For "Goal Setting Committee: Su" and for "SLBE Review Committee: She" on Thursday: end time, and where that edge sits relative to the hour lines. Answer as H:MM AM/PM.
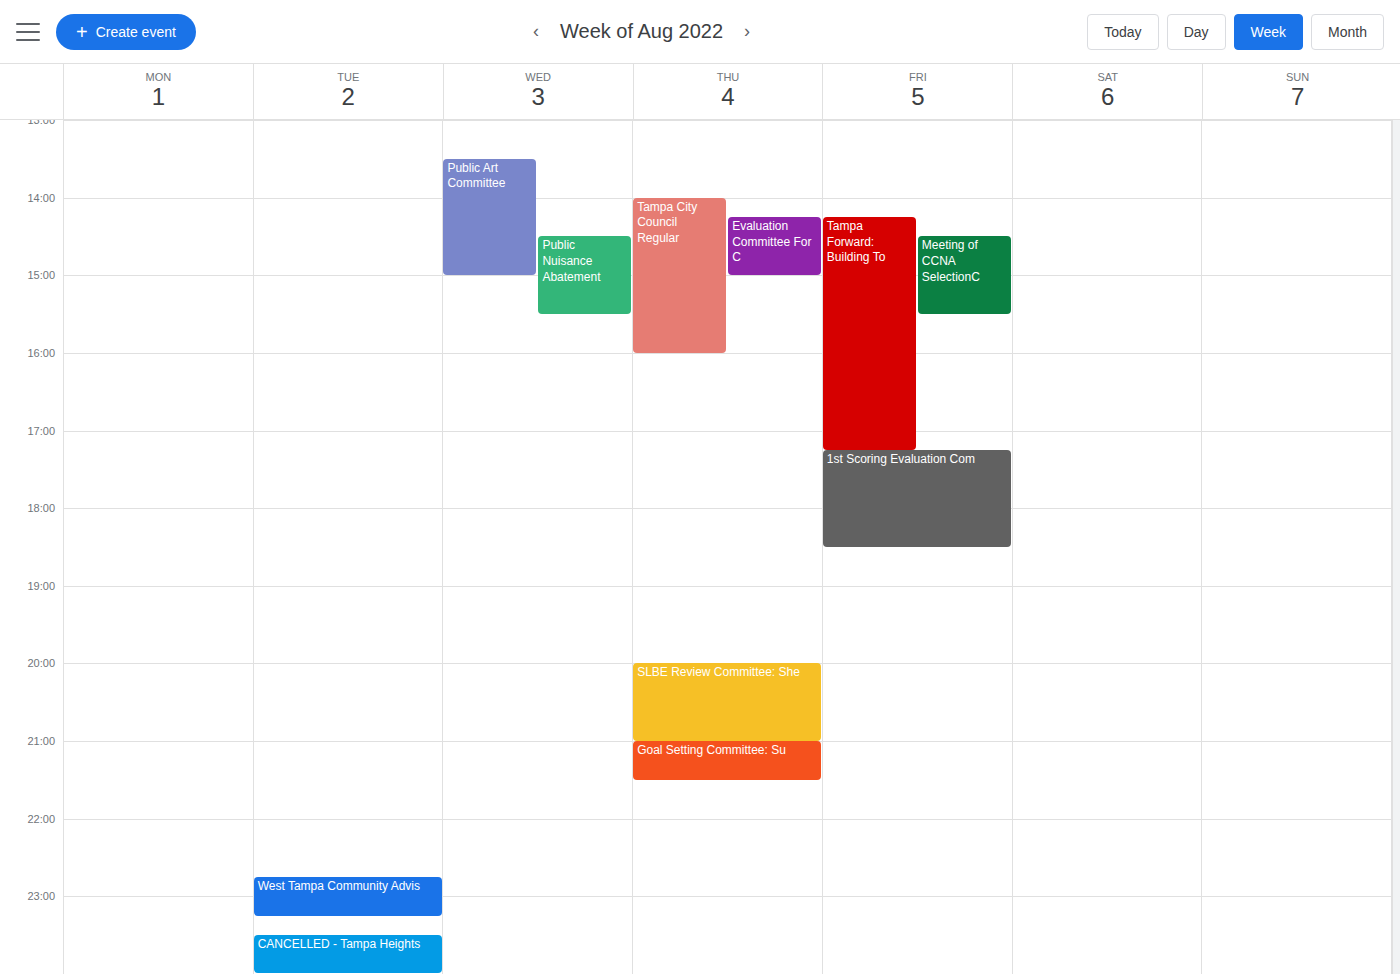
"Goal Setting Committee: Su": 9:30 PM, halfway between the 9 PM and 10 PM lines. "SLBE Review Committee: She": 9:00 PM, exactly on the 9 PM line.